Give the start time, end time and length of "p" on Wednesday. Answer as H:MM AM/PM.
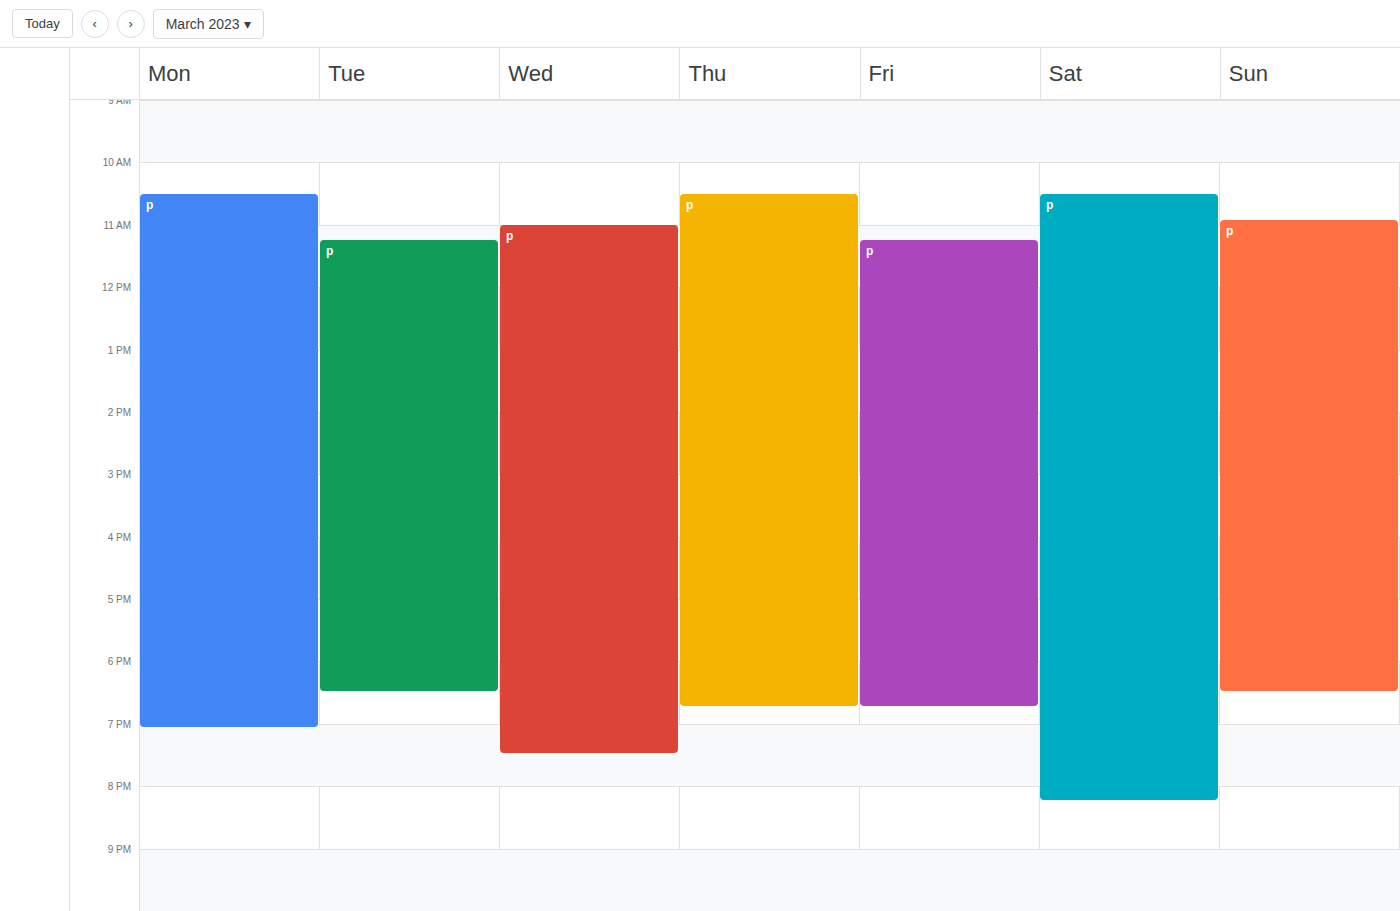
11:00 AM to 7:30 PM, 8 hours 30 minutes